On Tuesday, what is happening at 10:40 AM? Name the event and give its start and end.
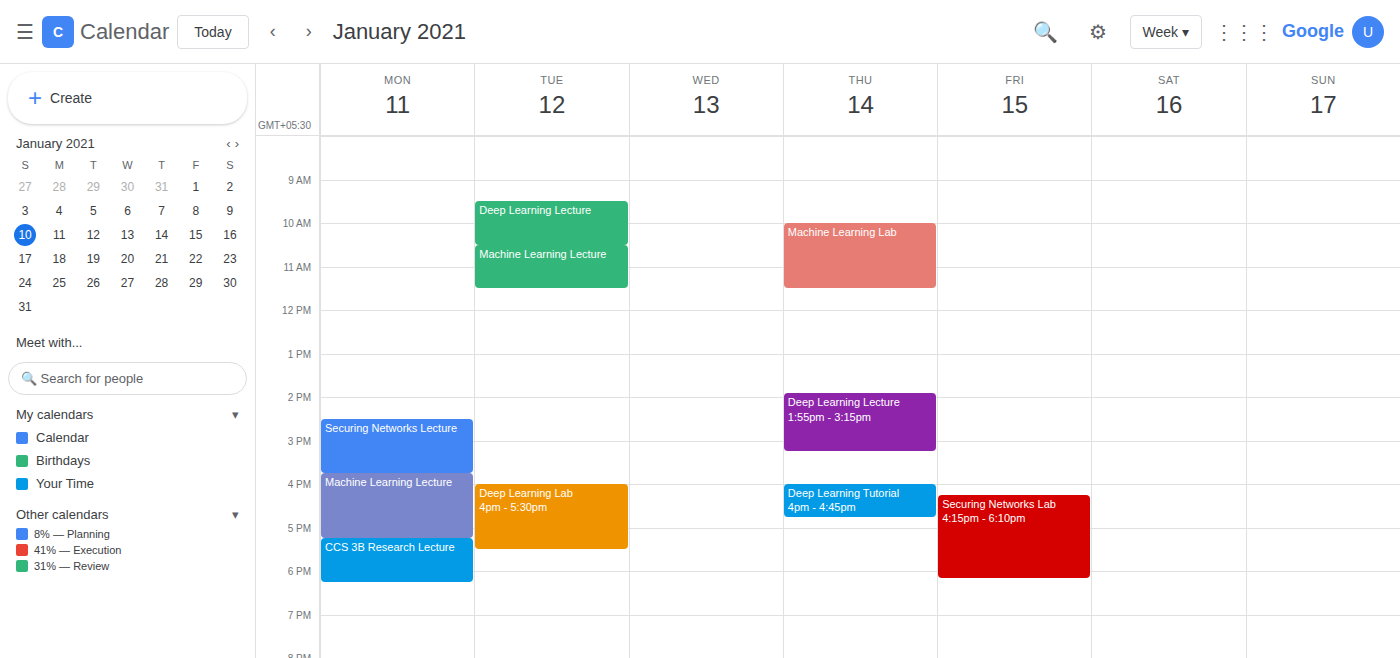
"Machine Learning Lecture", 10:30 AM to 11:30 AM